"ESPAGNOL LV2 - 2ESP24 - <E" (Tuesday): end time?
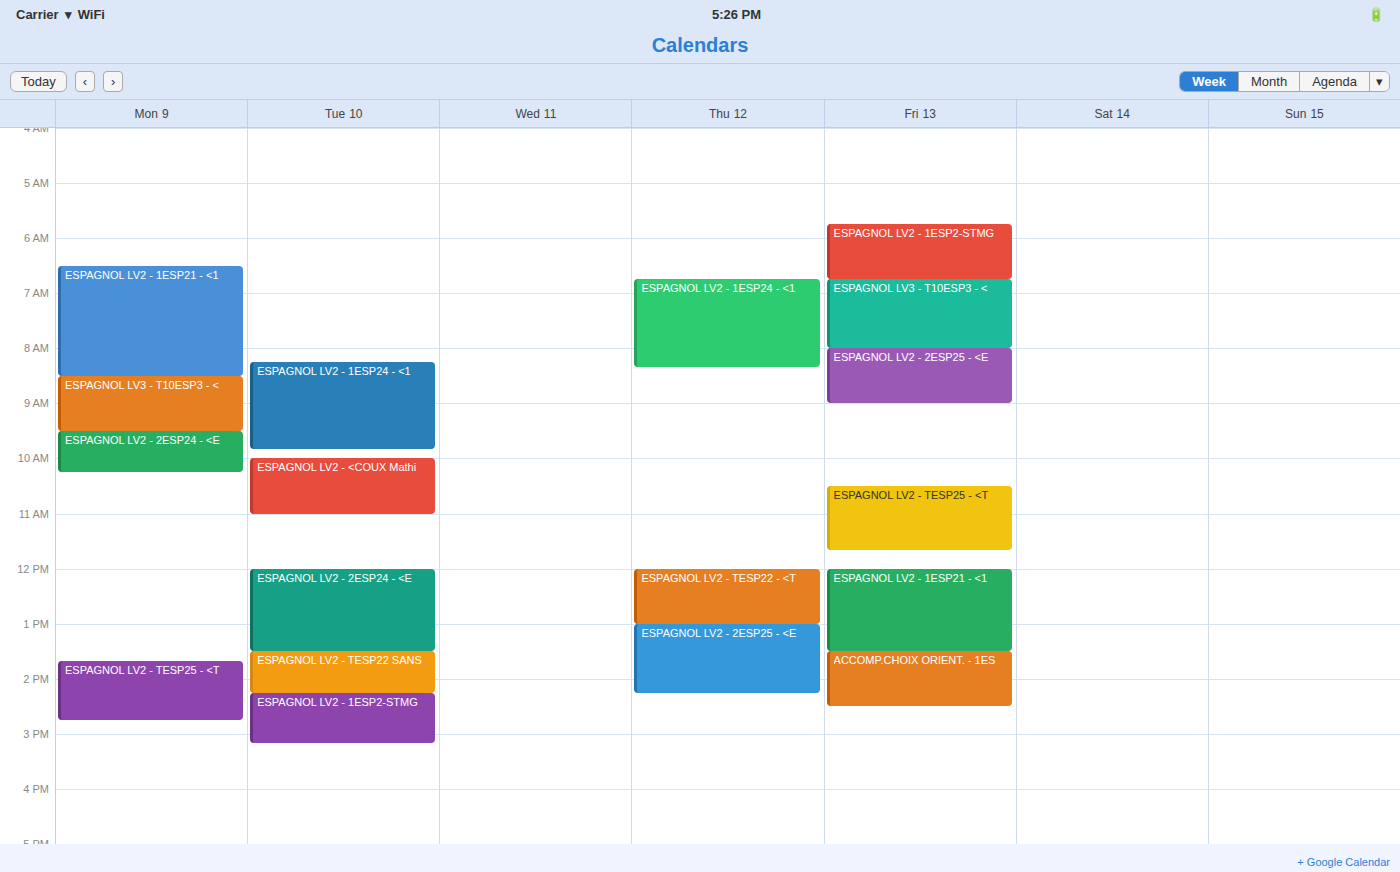
1:30 PM